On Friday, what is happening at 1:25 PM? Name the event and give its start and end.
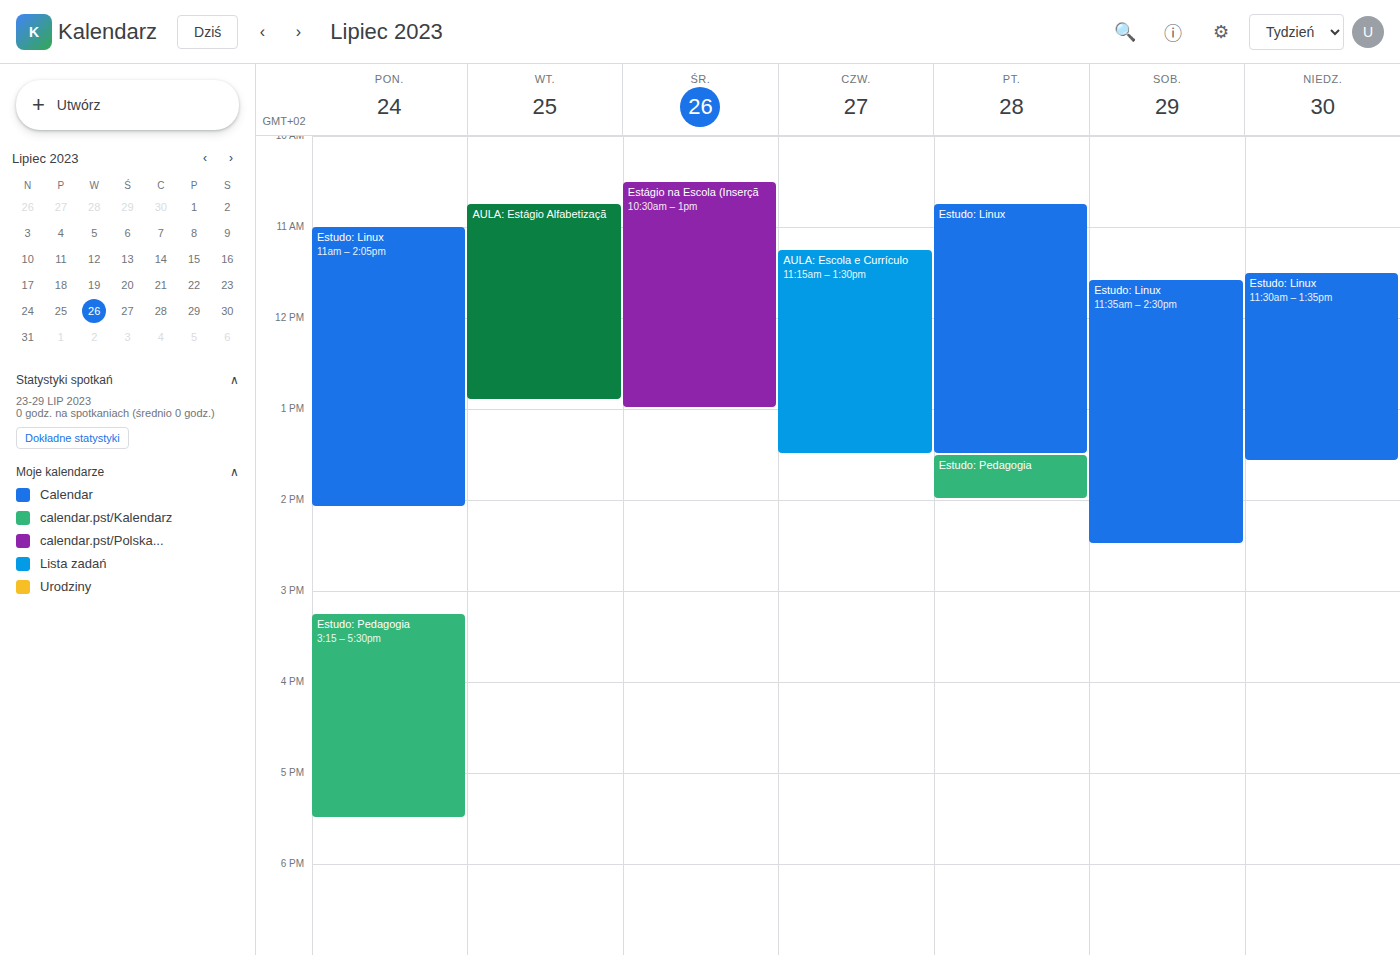
"Estudo: Linux", 10:45 AM to 1:30 PM